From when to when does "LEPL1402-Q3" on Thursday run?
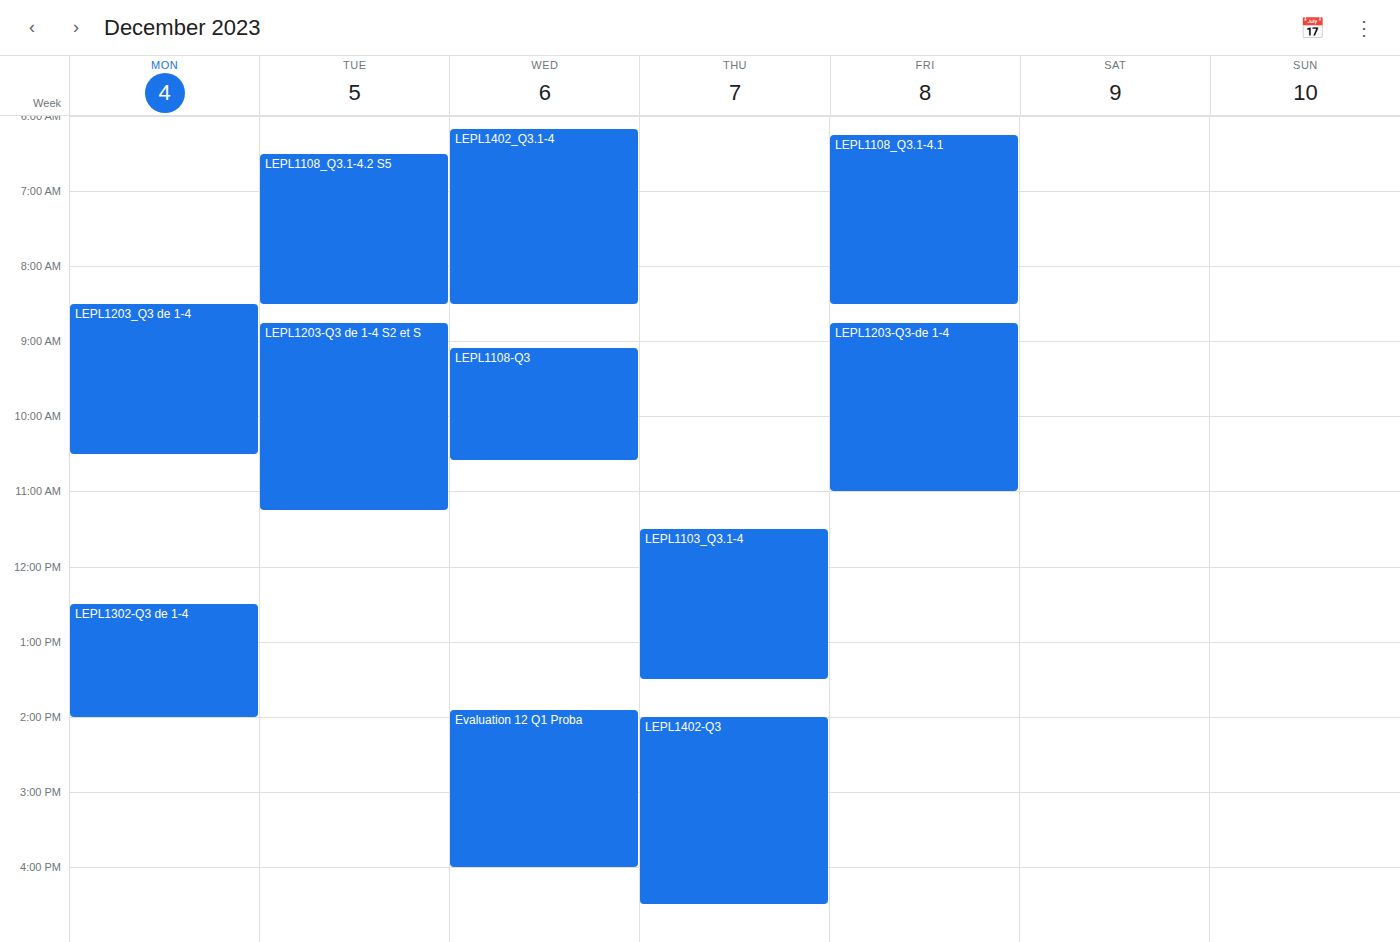
2:00 PM to 4:30 PM